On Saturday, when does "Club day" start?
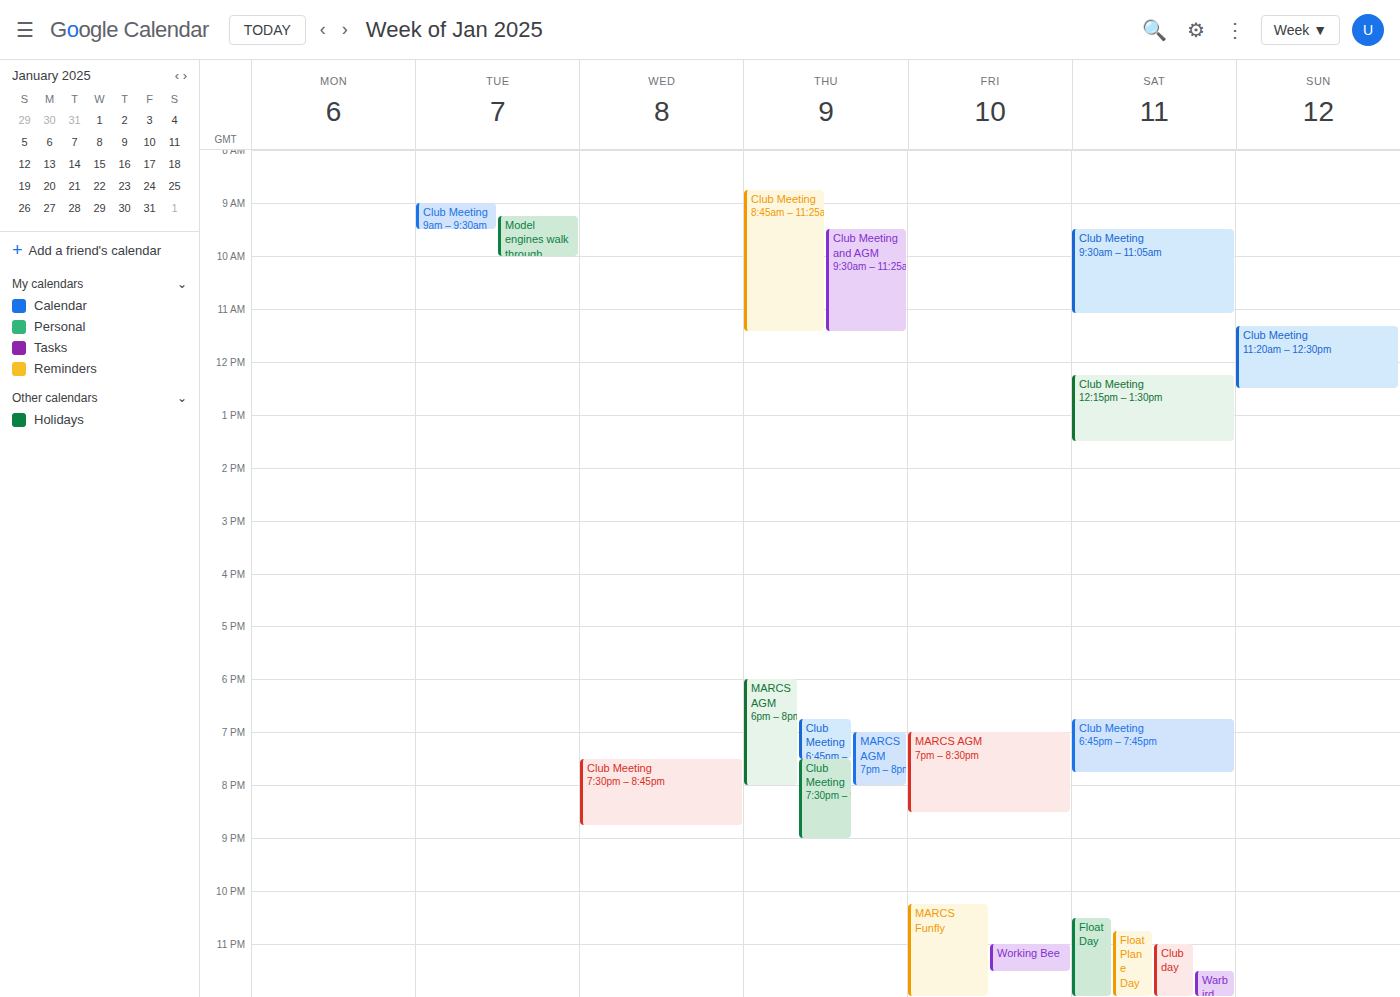
11:00 PM